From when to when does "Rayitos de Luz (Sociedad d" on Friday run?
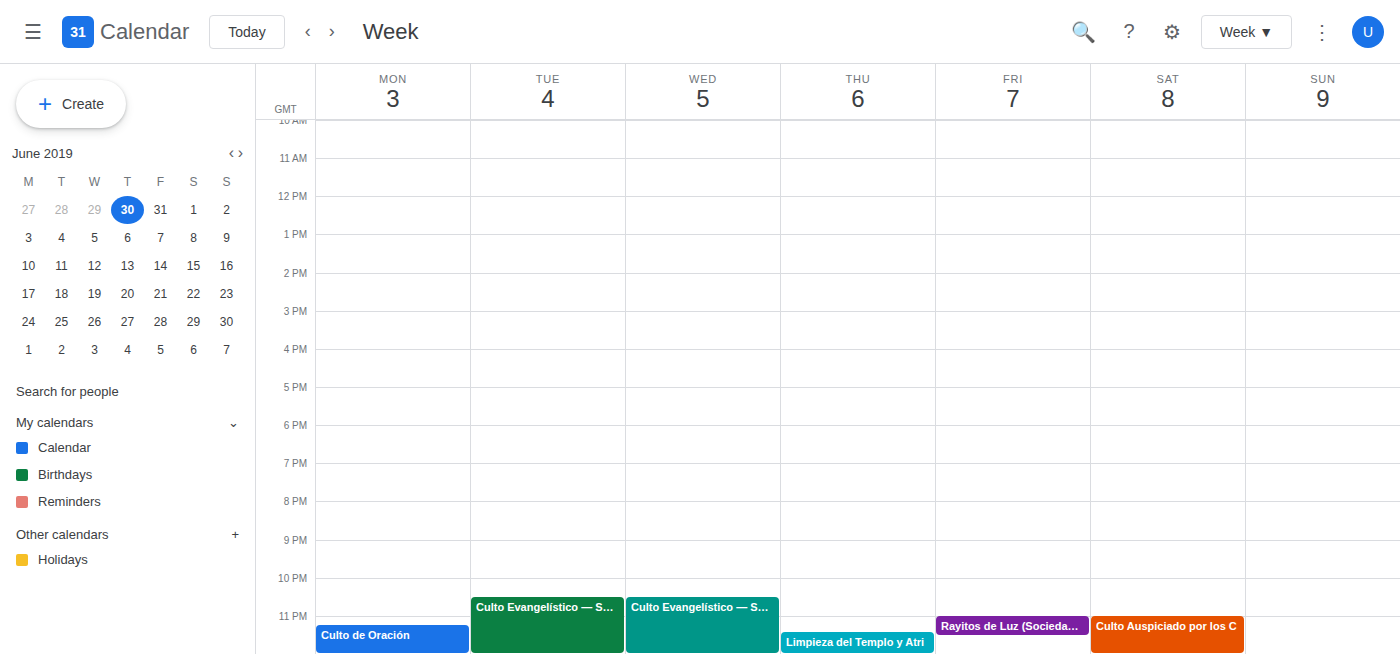
23:00 to 23:30